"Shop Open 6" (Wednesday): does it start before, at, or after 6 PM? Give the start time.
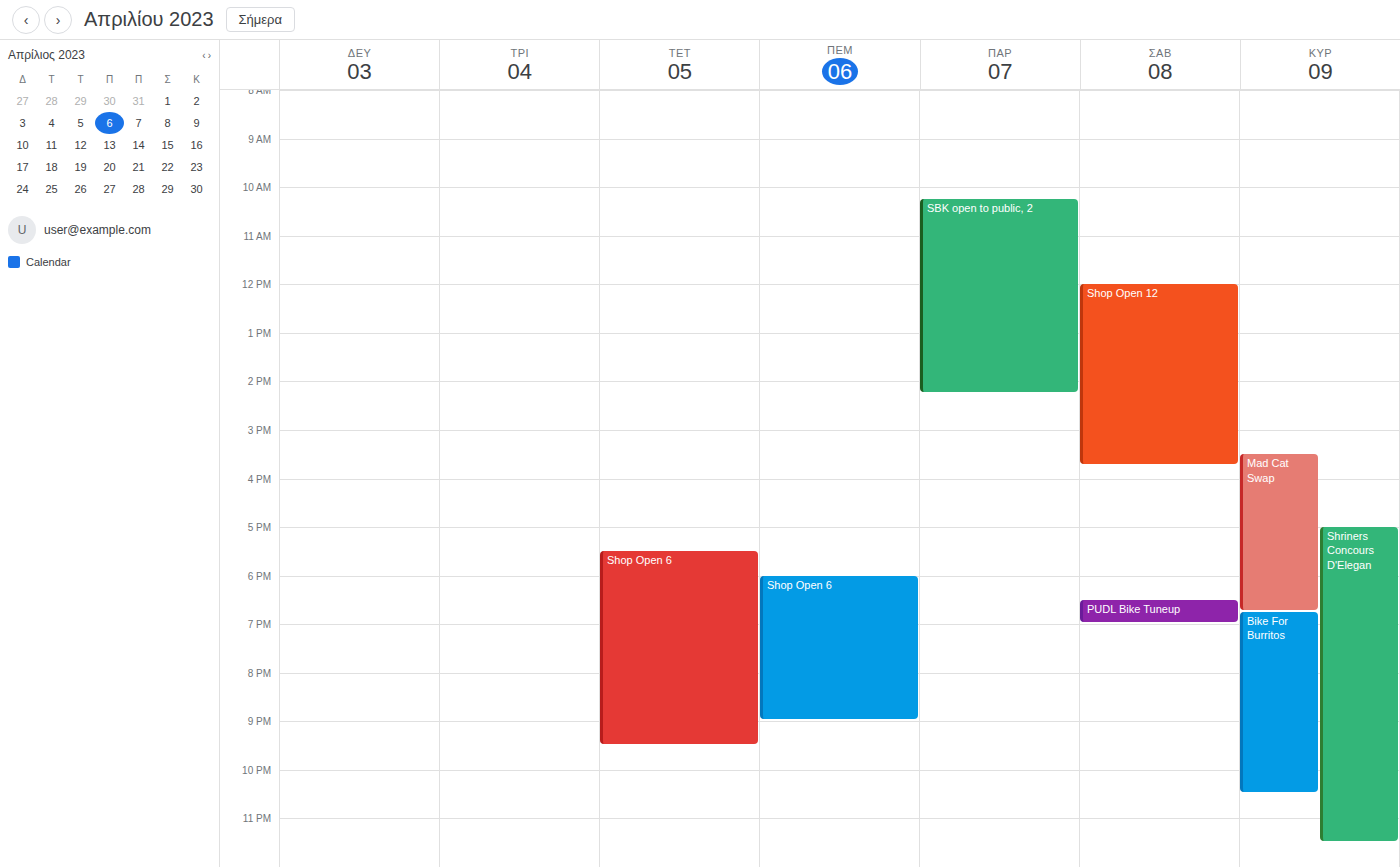
5:30 PM -- before 6 PM, 30 minutes above the 6 PM line.